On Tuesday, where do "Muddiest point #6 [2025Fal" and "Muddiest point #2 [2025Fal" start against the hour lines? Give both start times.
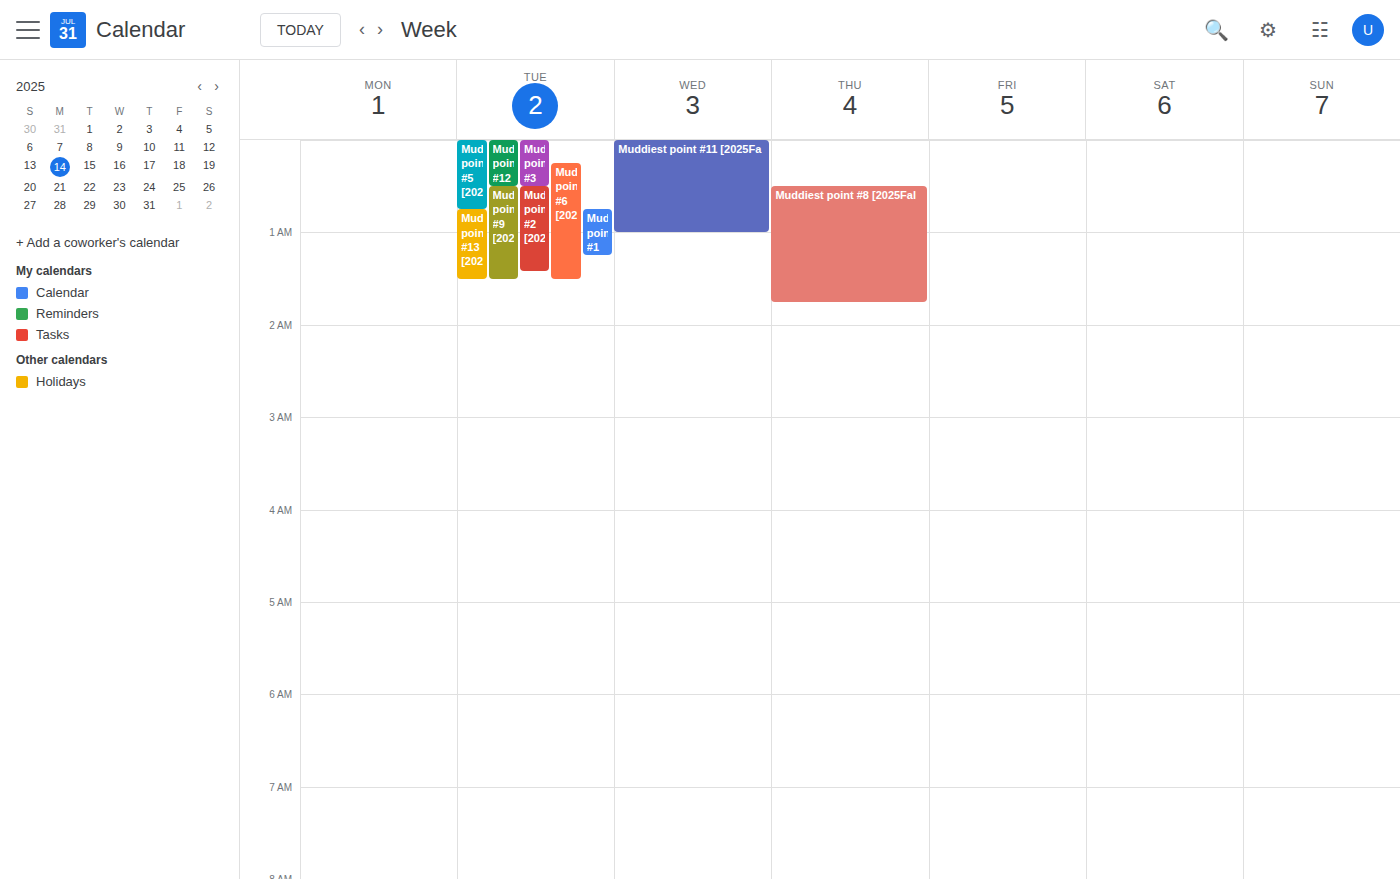
"Muddiest point #6 [2025Fal": 12:15 AM, neither: a quarter of the way from the 12 AM line to the 1 AM line. "Muddiest point #2 [2025Fal": 12:30 AM, halfway between the 12 AM and 1 AM lines.